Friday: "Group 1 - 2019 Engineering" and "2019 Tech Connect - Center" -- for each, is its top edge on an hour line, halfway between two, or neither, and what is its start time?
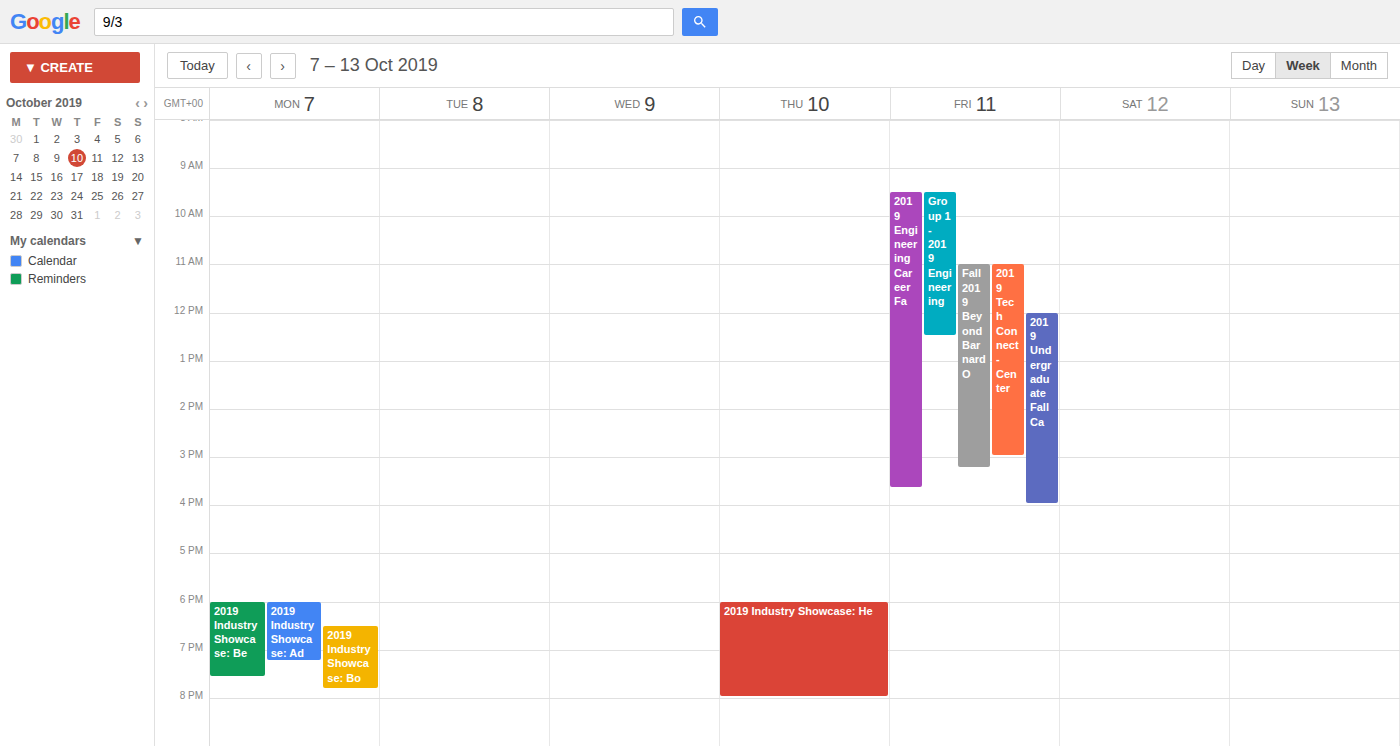
"Group 1 - 2019 Engineering": 9:30 AM, halfway between the 9 AM and 10 AM lines. "2019 Tech Connect - Center": 11:00 AM, exactly on the 11 AM line.